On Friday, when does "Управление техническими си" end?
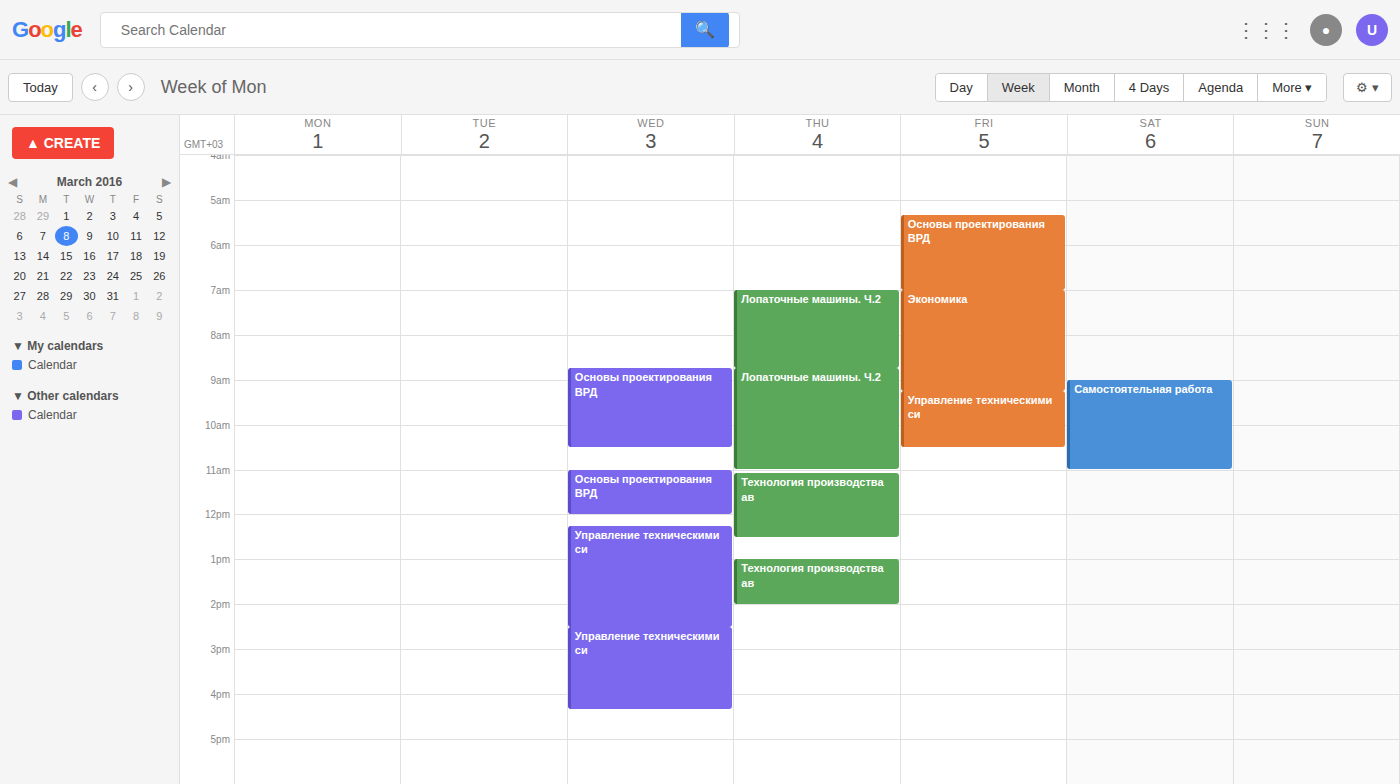
10:30 AM